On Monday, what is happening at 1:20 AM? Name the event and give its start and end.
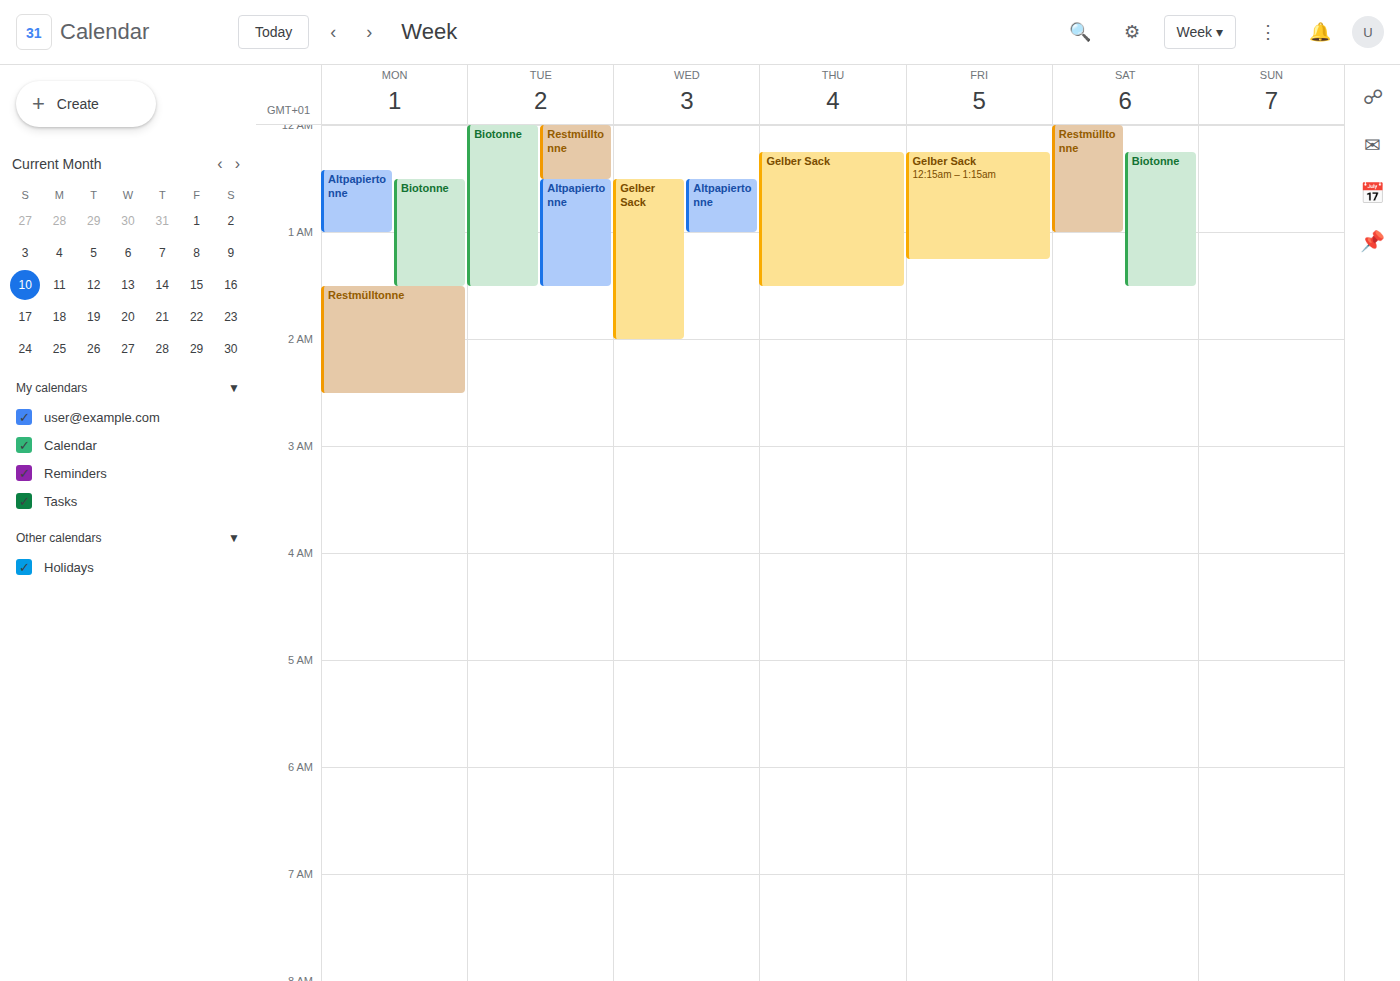
"Biotonne", 12:30 AM to 1:30 AM